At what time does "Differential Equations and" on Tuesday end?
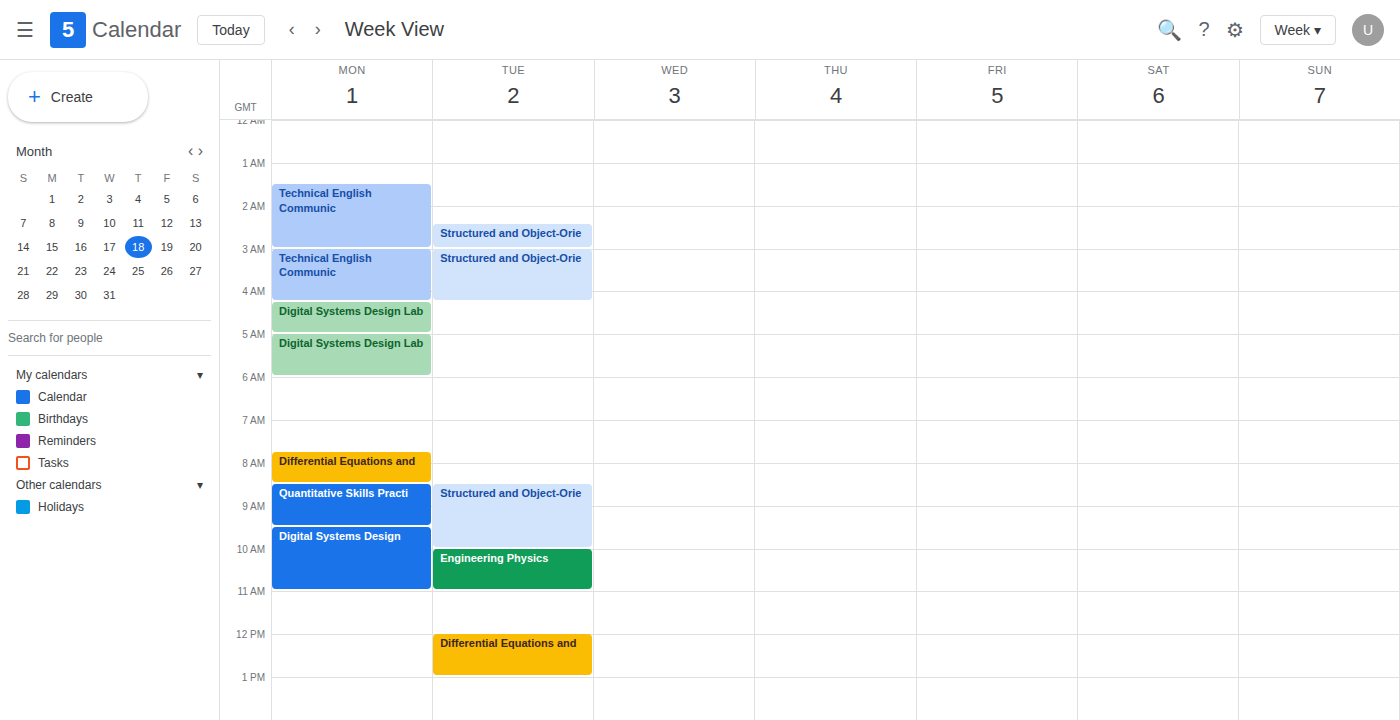
13:00